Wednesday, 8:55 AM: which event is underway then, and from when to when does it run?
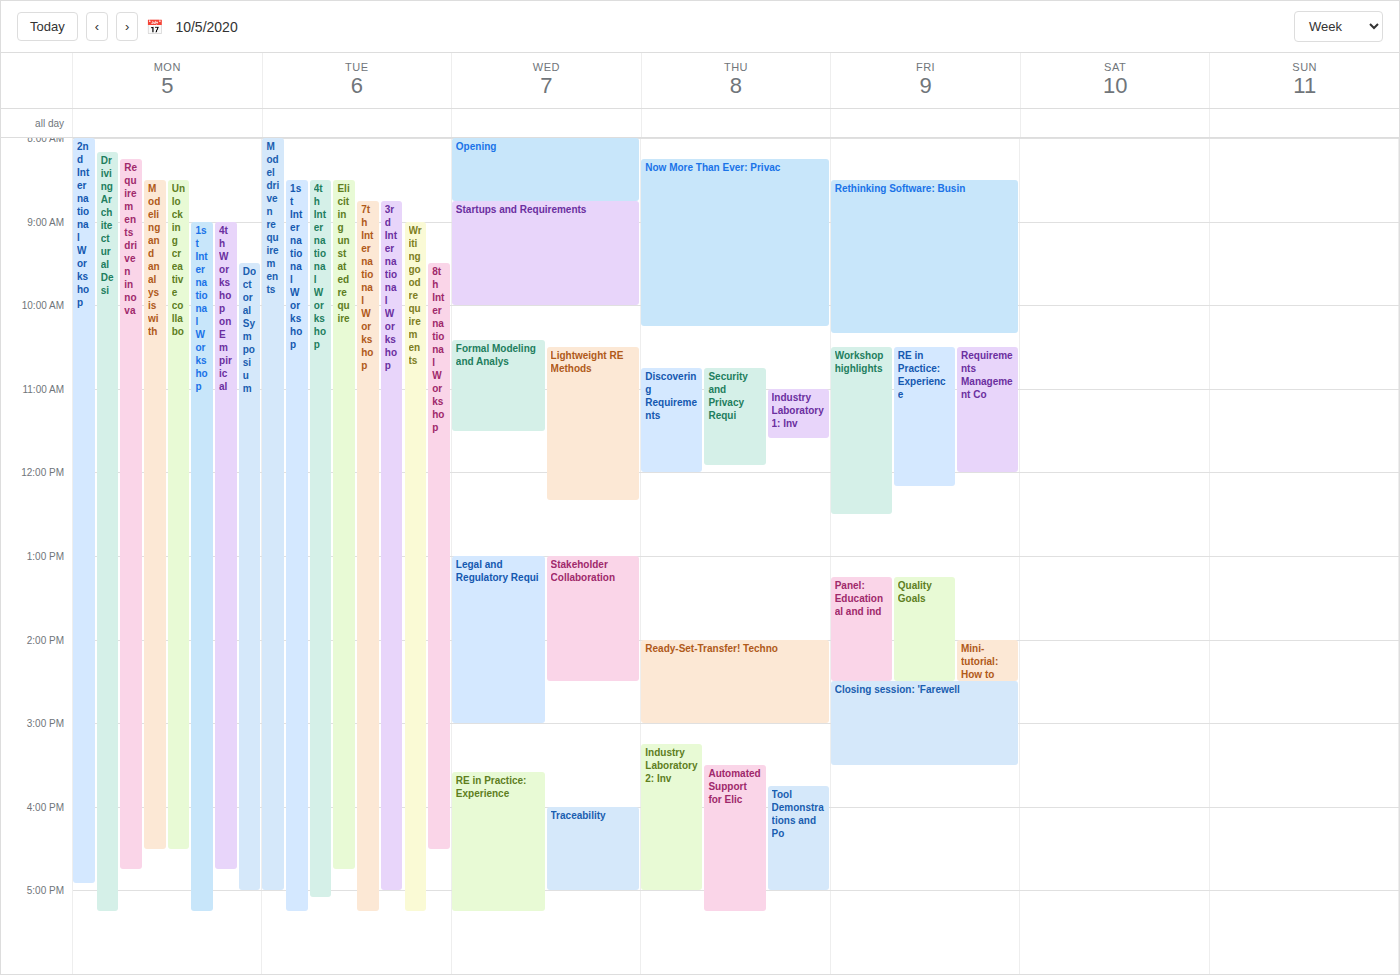
"Startups and Requirements", 8:45 AM to 10:00 AM